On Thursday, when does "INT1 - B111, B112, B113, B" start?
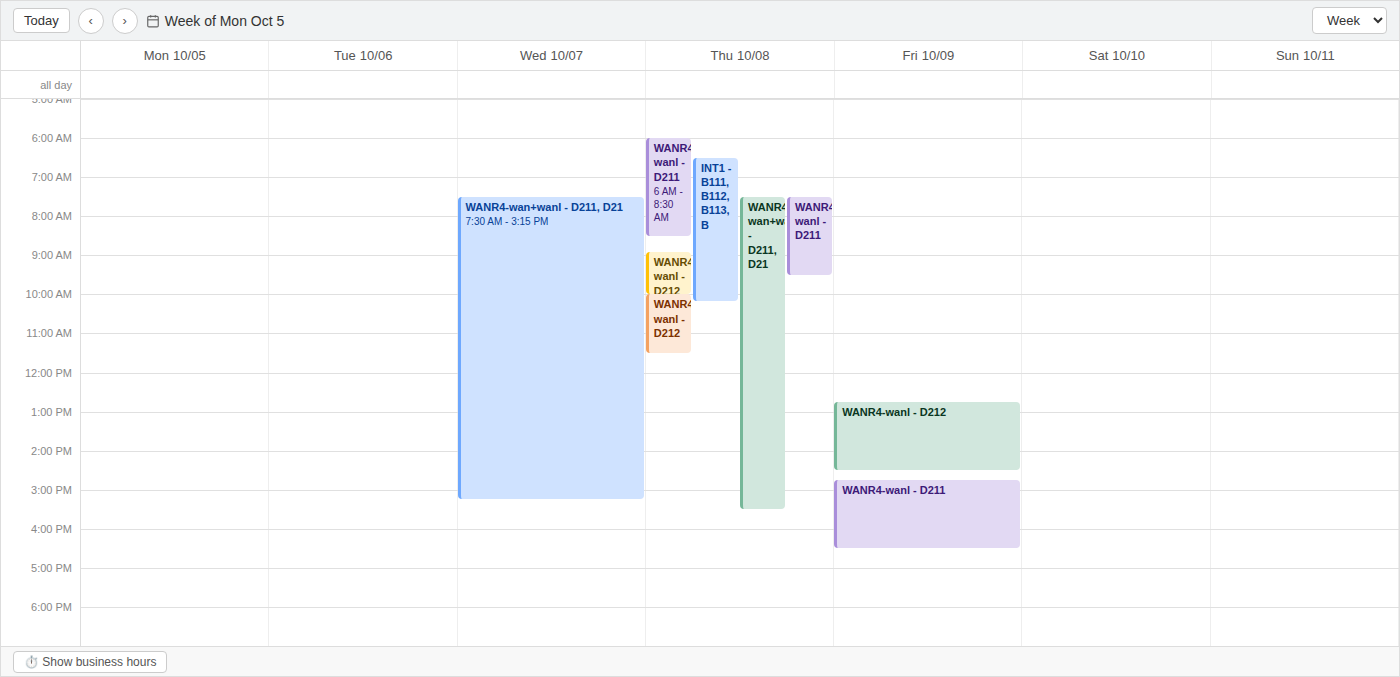
6:30 AM